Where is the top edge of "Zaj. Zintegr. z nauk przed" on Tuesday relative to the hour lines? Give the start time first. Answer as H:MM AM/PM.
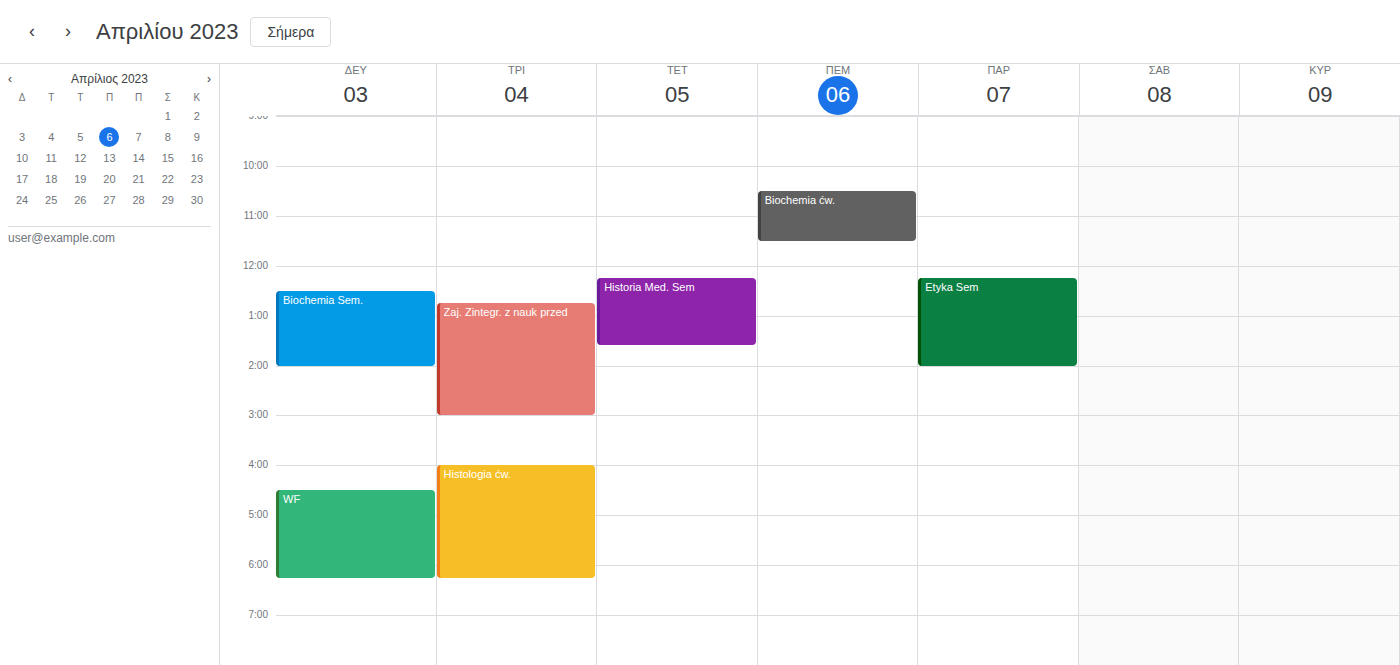
12:45 PM -- neither: three quarters of the way from the 12 PM line to the 1 PM line.